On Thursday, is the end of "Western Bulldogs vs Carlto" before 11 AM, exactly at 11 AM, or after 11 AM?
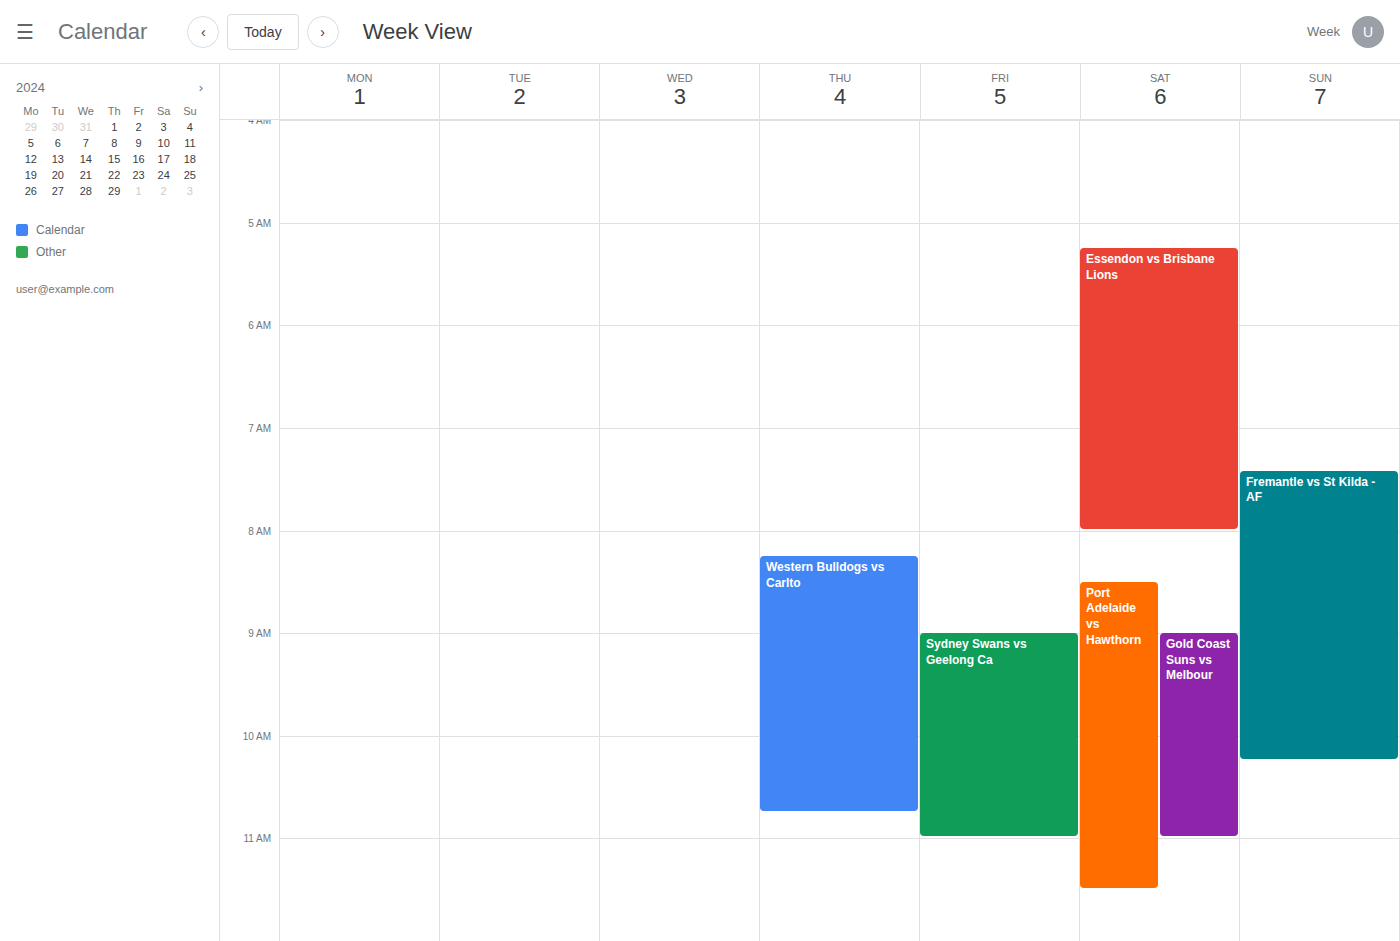
10:45 AM -- before 11 AM, 15 minutes above the 11 AM line.